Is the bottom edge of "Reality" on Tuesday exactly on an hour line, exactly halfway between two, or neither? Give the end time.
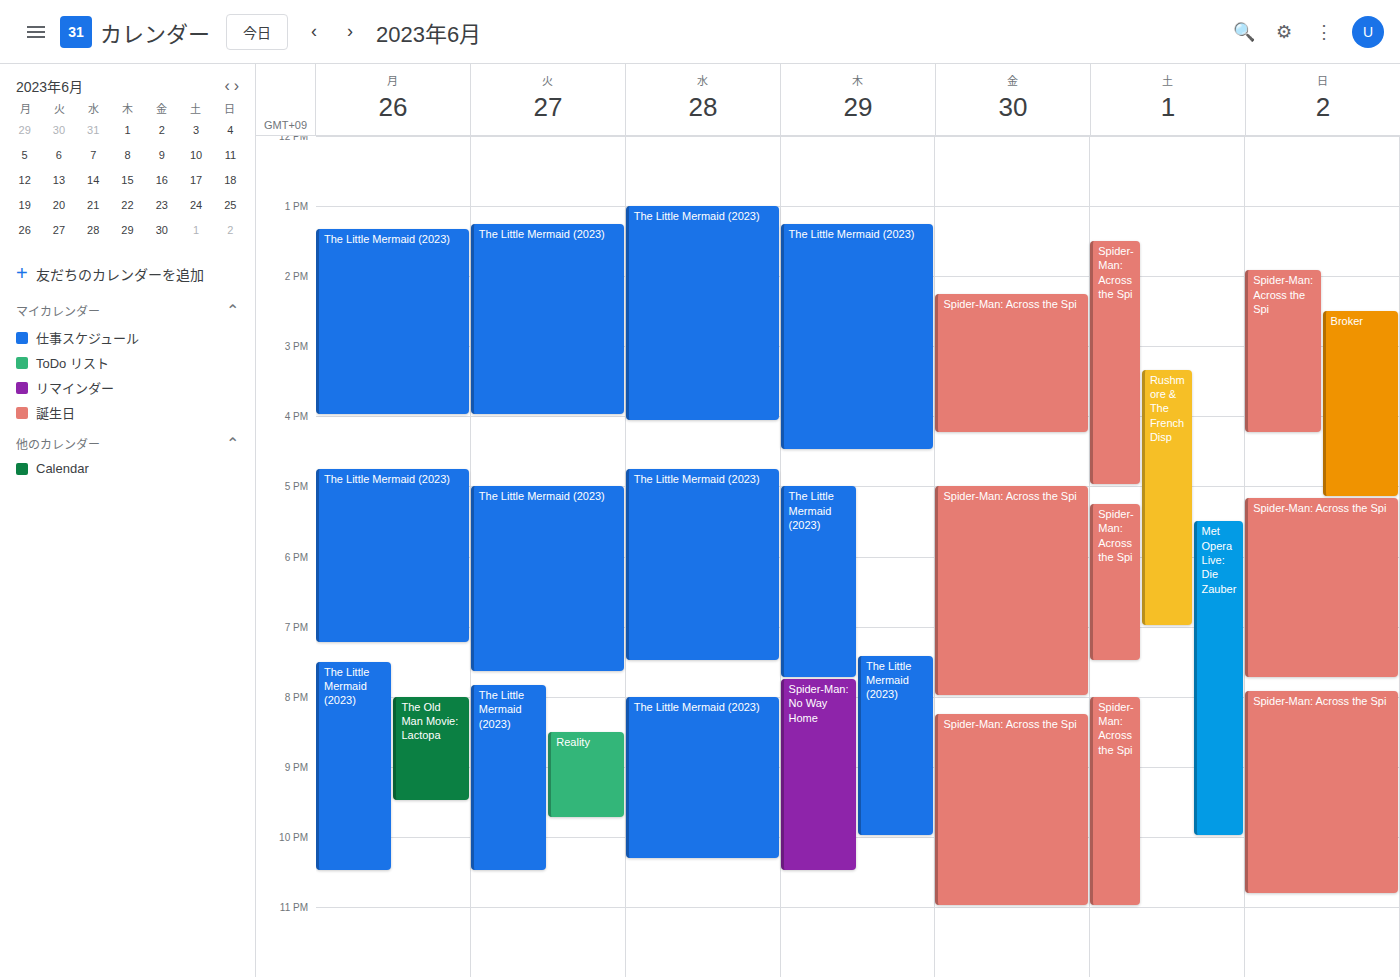
9:45 PM -- neither: three quarters of the way from the 9 PM line to the 10 PM line.